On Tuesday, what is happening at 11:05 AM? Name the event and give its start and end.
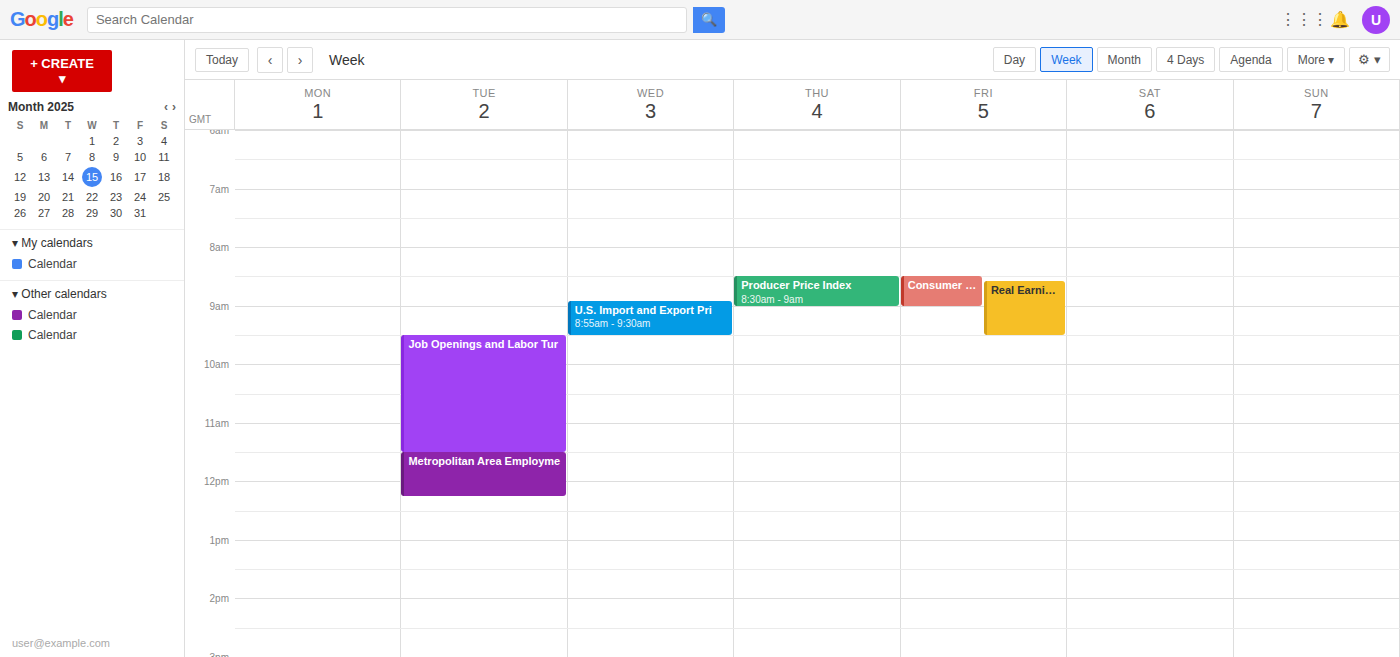
"Job Openings and Labor Tur", 9:30 AM to 11:30 AM